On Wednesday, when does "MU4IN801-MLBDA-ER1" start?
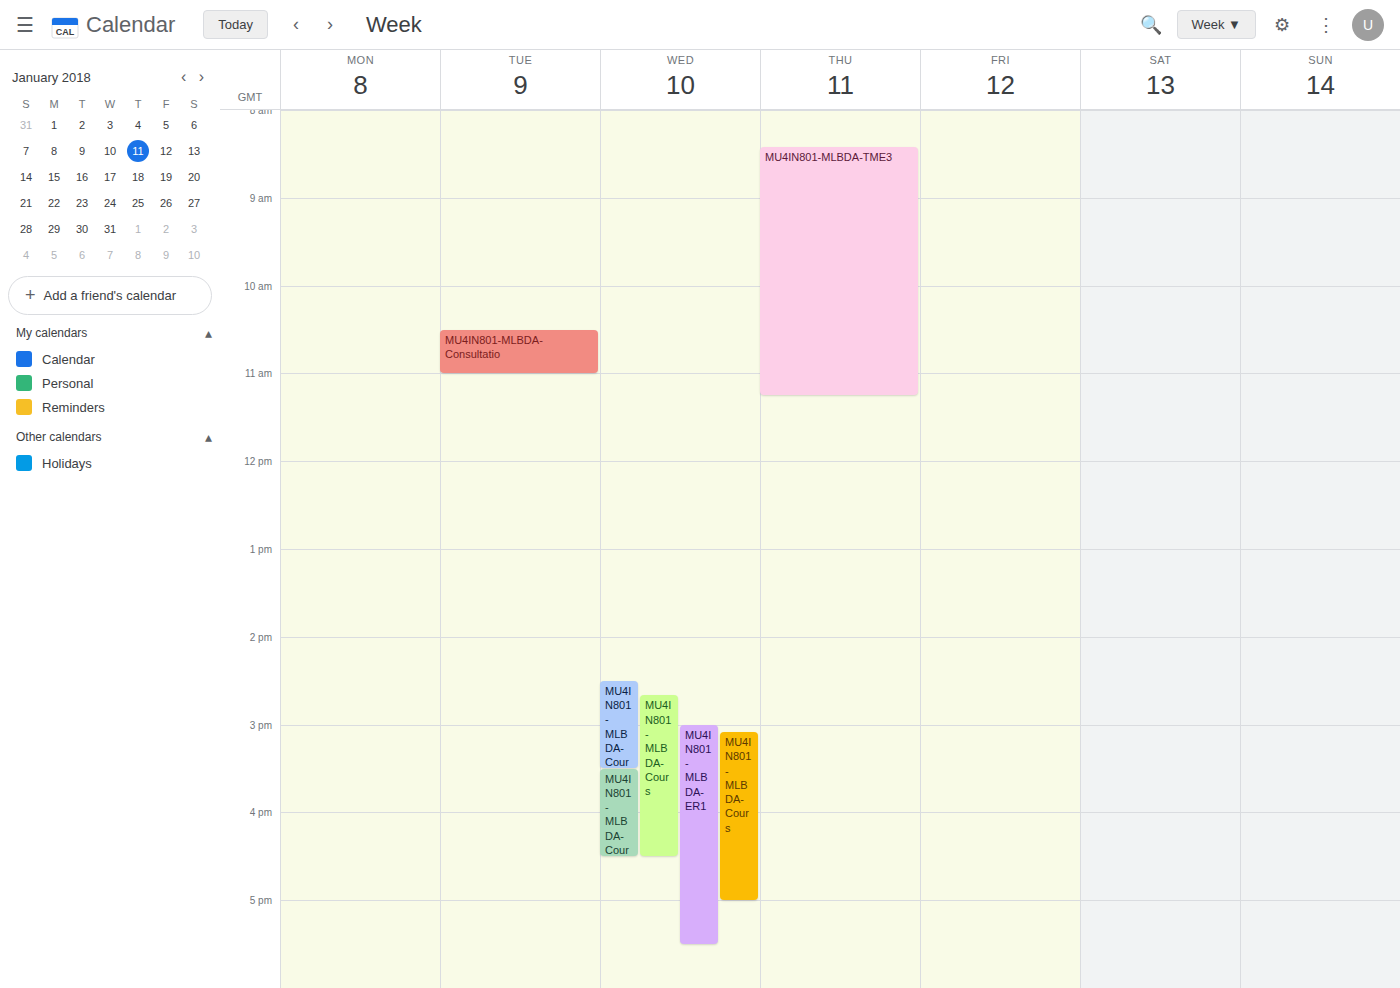
3:00 PM